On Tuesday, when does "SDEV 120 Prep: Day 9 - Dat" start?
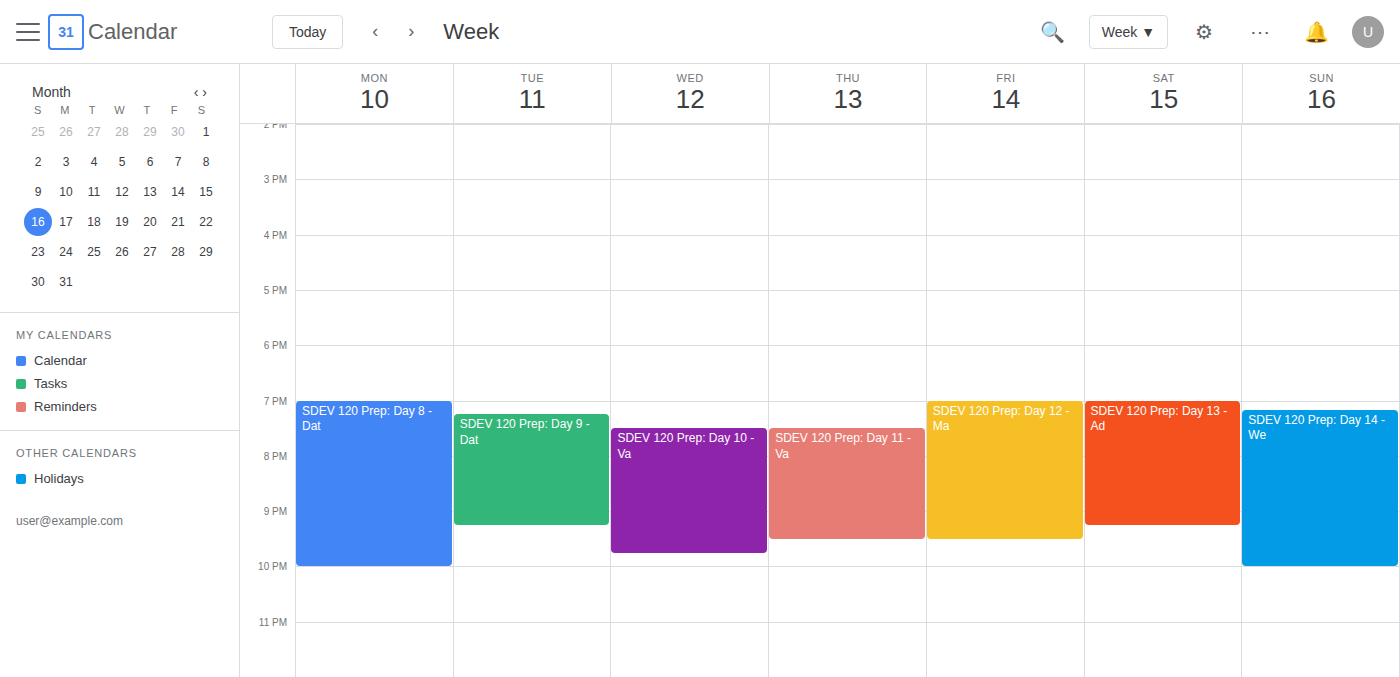
7:15 PM